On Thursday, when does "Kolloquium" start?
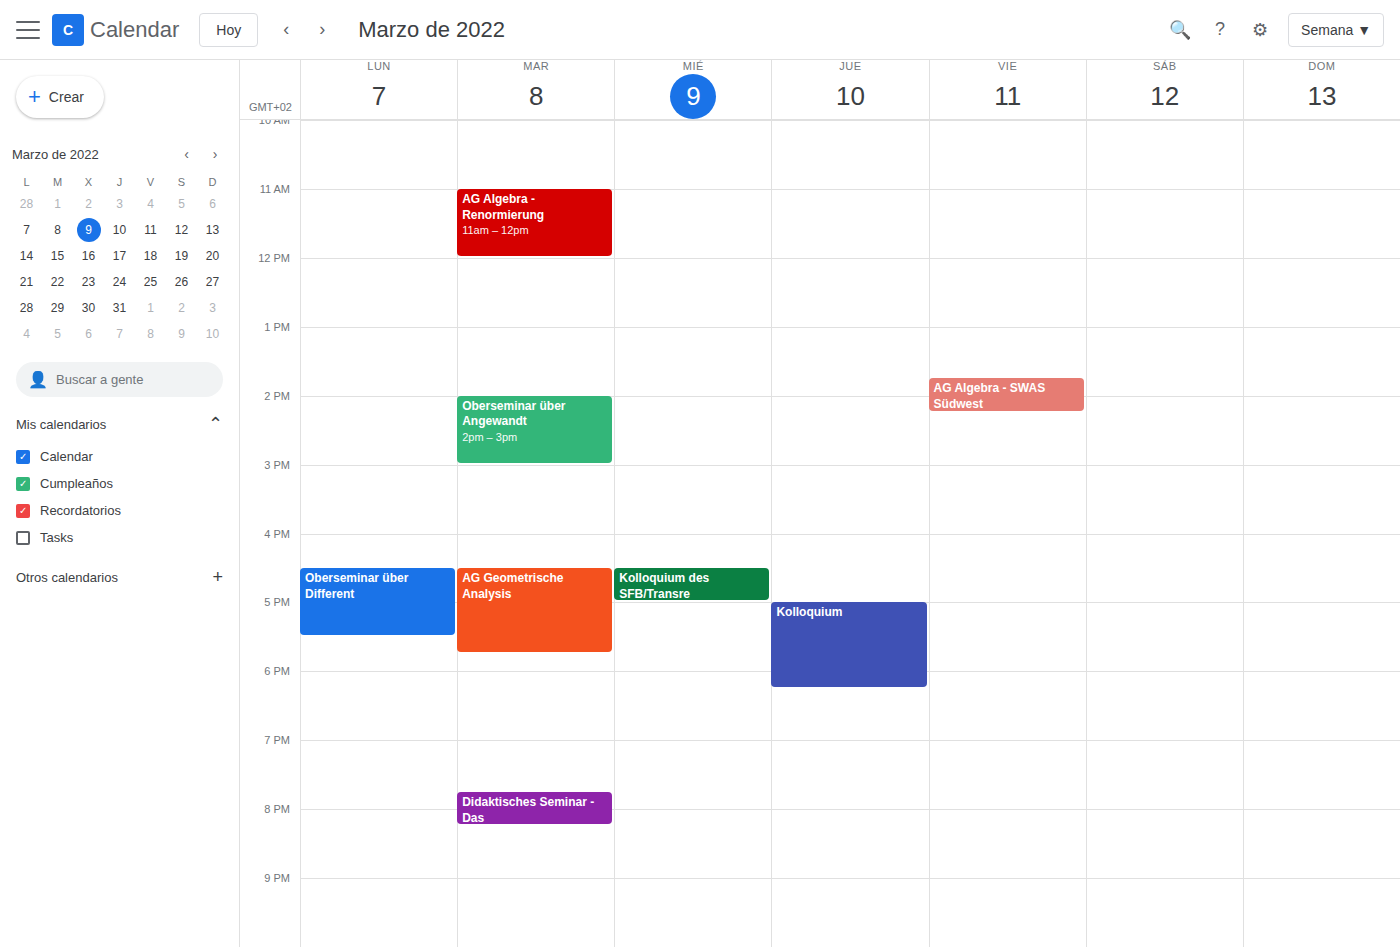
5:00 PM